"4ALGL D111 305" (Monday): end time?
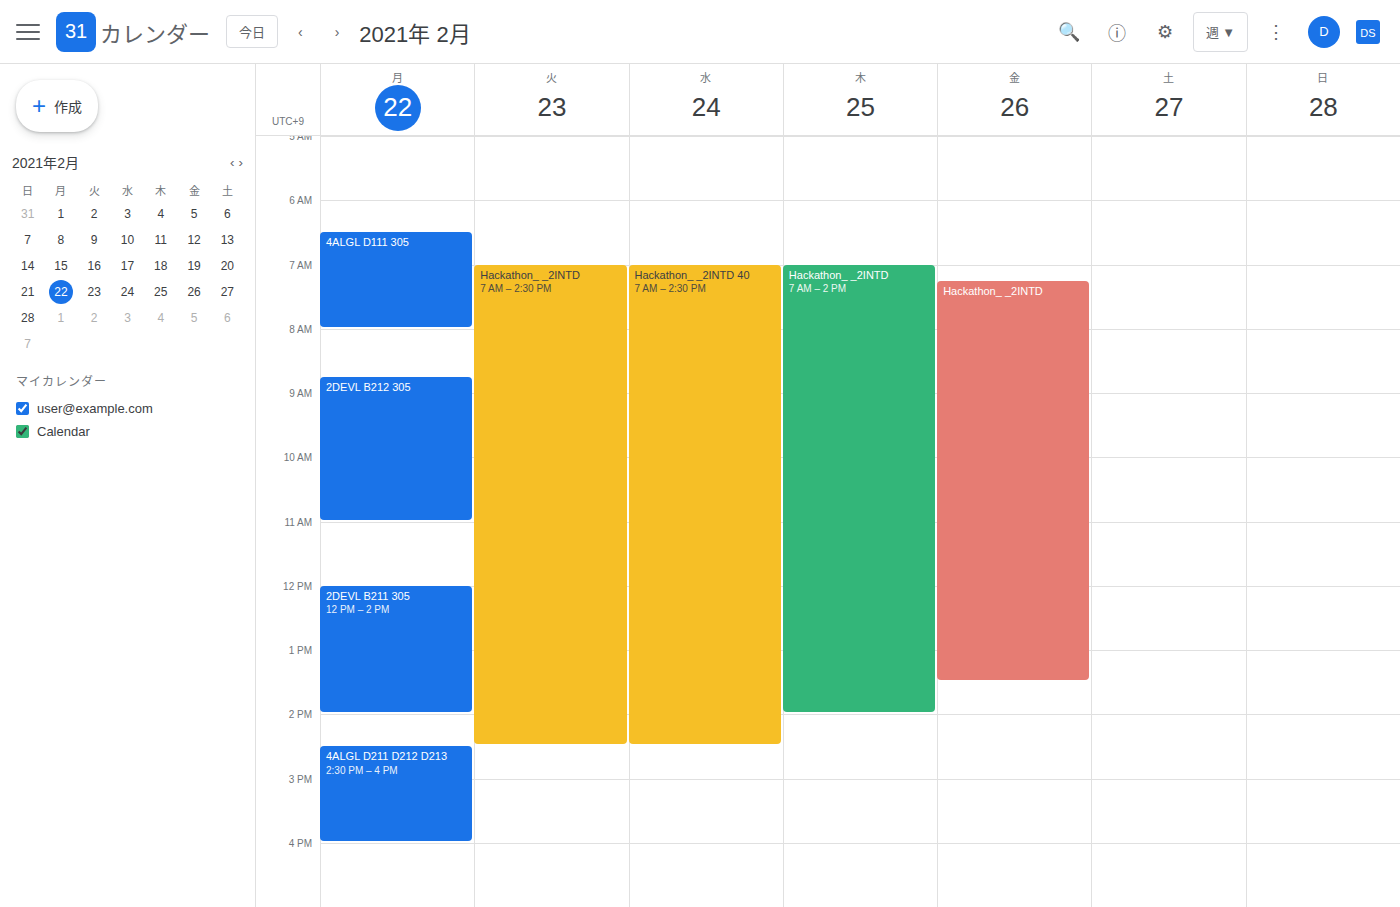
8:00 AM